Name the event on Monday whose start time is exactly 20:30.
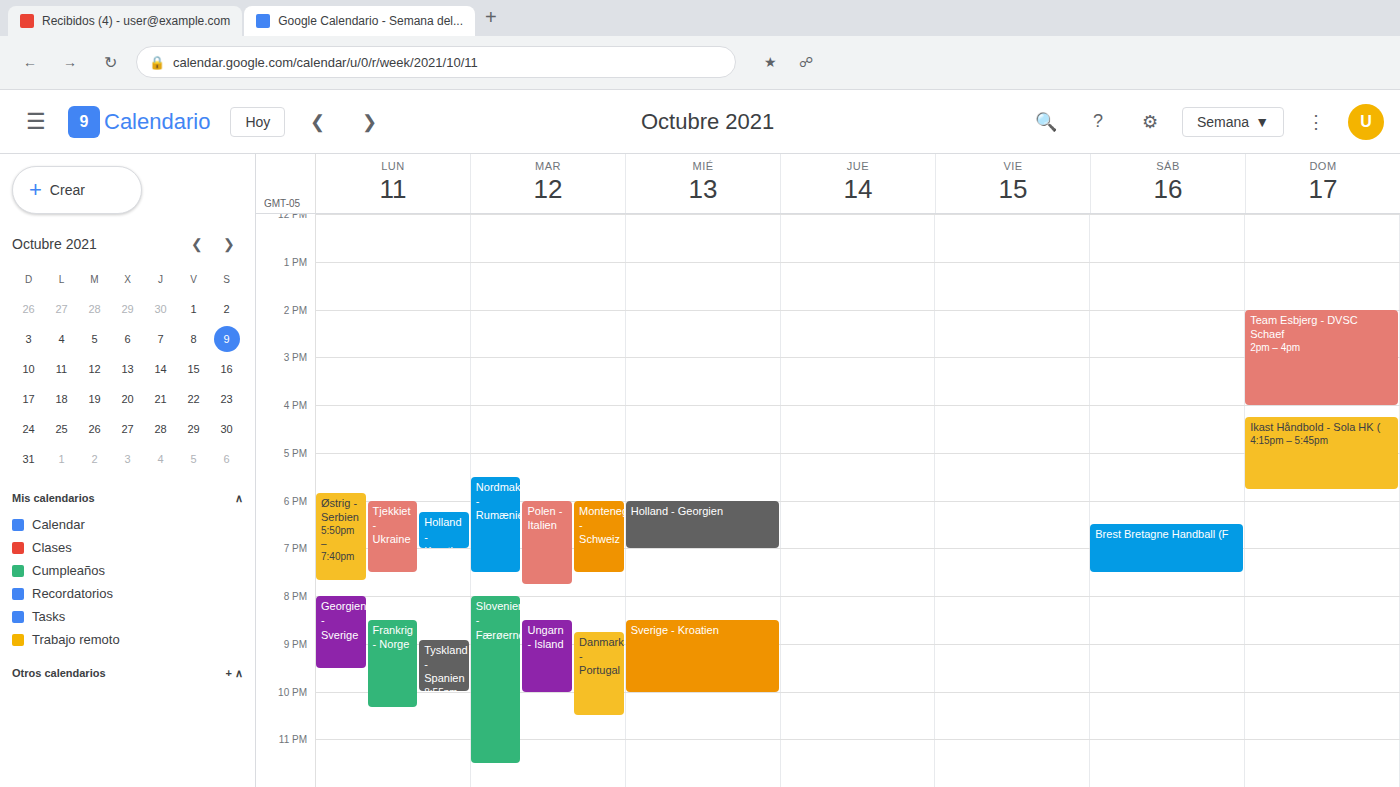
"Frankrig - Norge"